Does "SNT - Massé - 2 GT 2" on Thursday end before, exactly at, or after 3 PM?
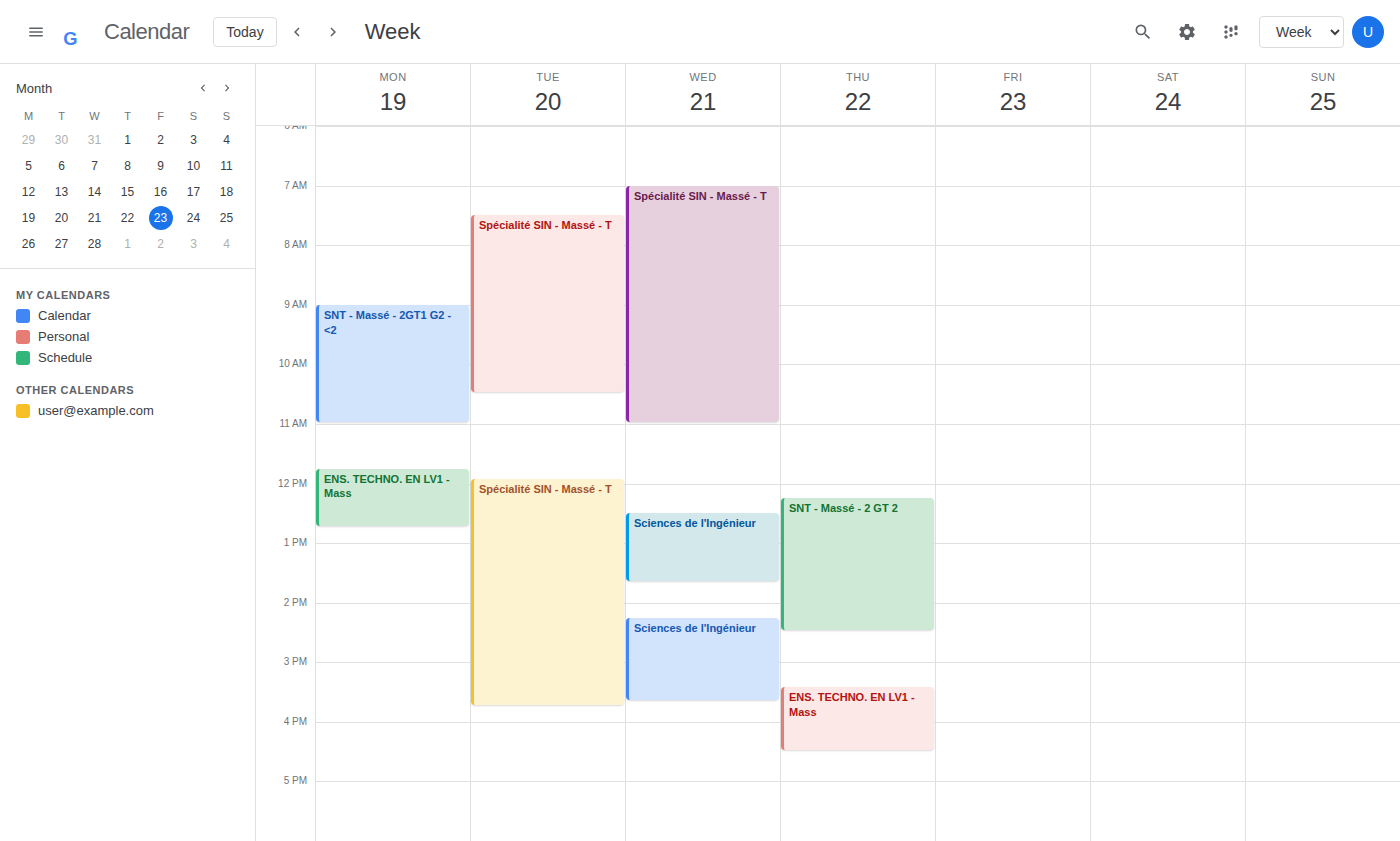
2:30 PM -- before 3 PM, 30 minutes above the 3 PM line.